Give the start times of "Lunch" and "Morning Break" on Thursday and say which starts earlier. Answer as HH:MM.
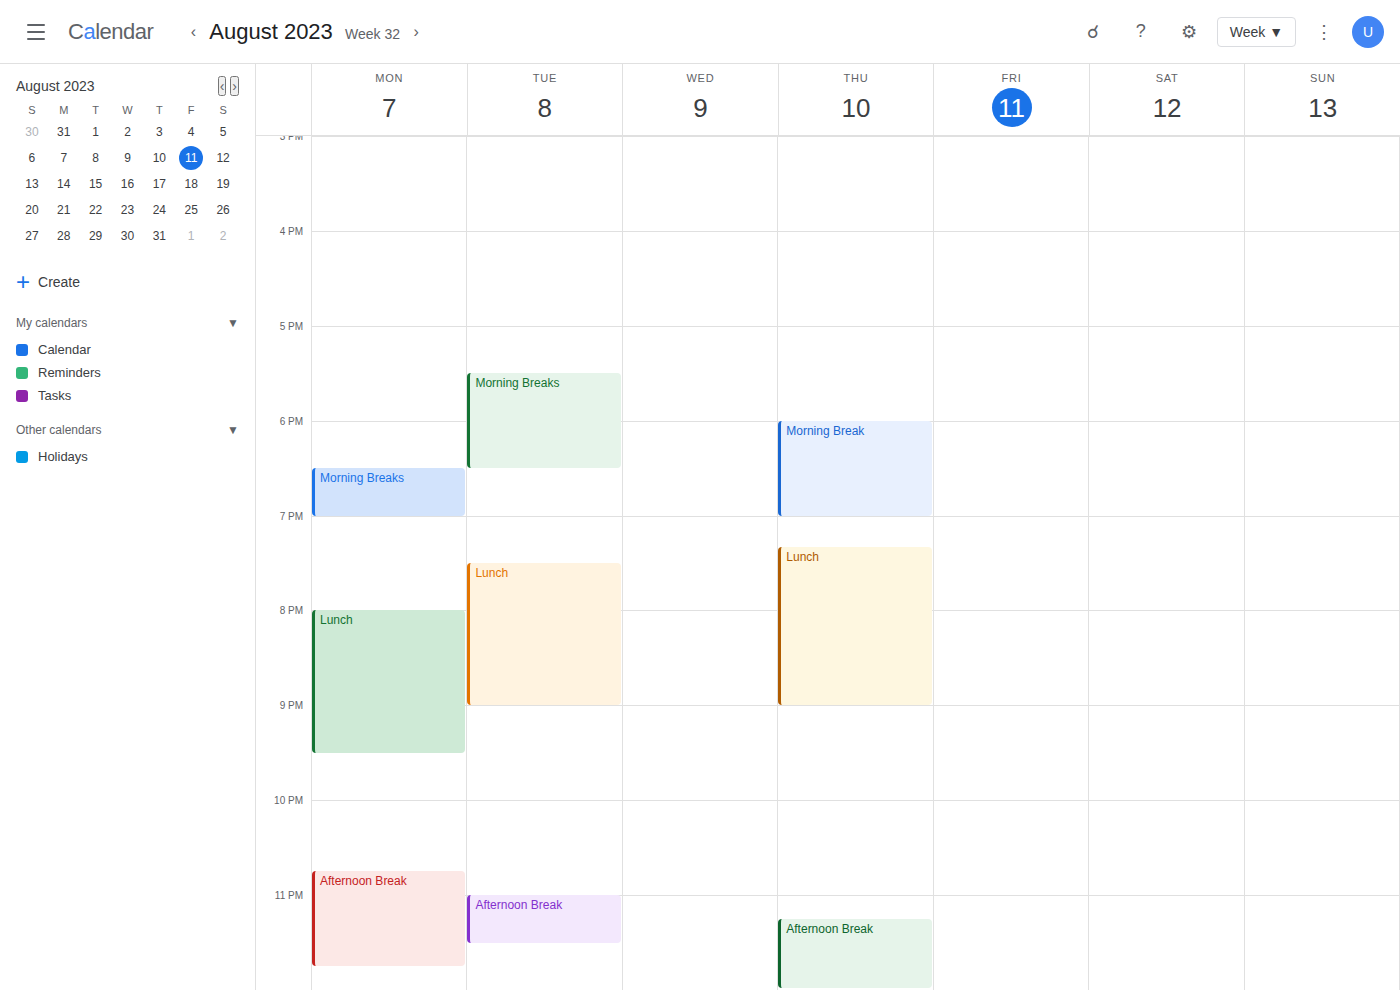
"Morning Break" 18:00; "Lunch" 19:20.